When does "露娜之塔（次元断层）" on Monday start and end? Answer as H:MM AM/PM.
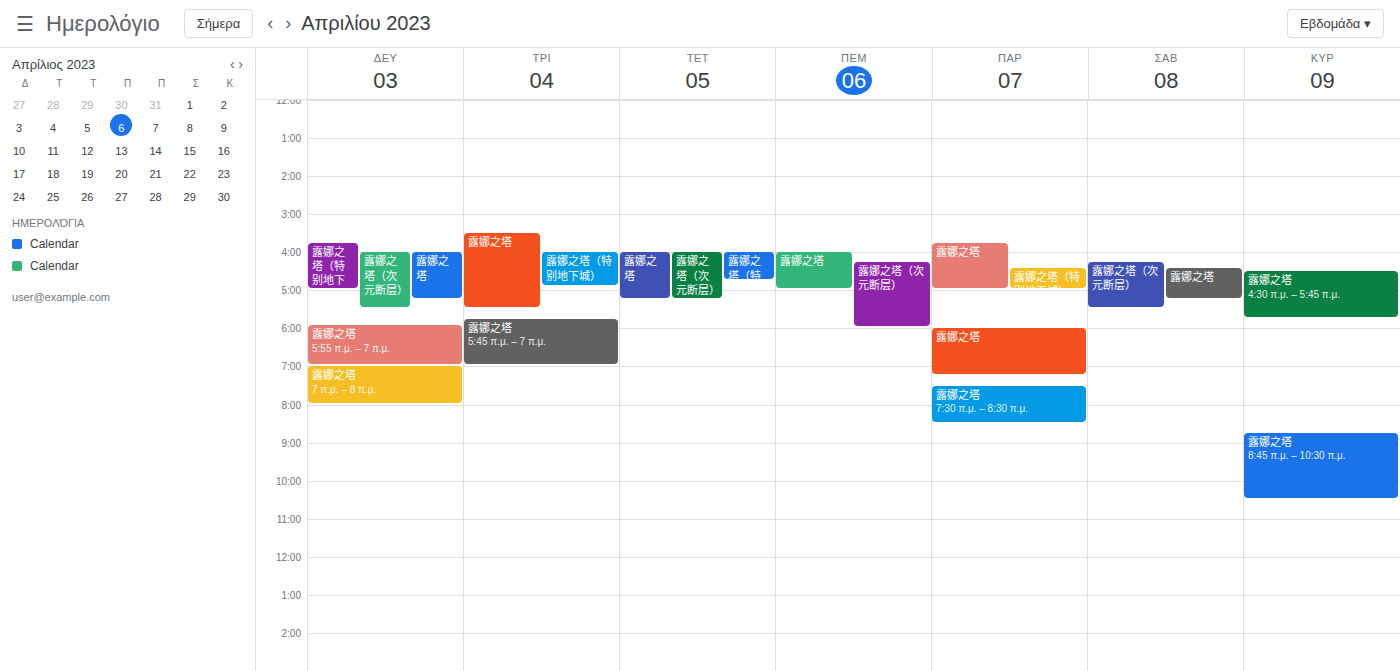
4:00 AM to 5:30 AM